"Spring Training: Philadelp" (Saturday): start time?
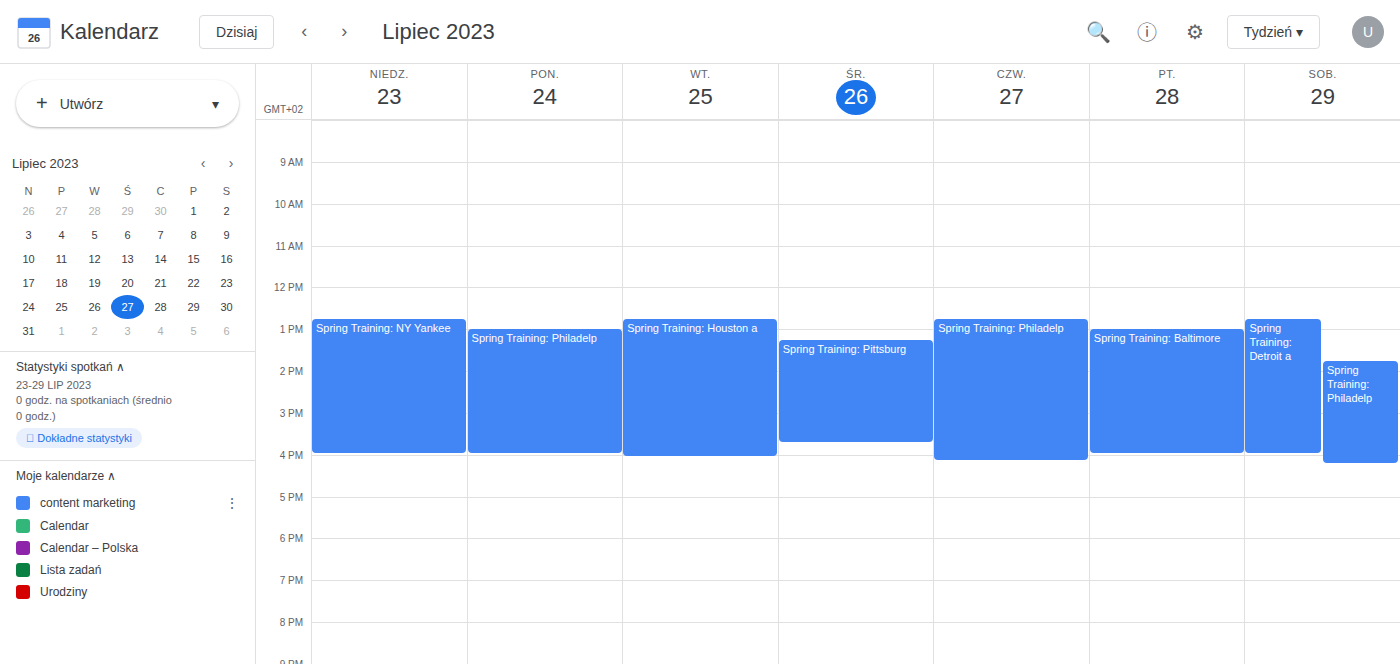
13:45